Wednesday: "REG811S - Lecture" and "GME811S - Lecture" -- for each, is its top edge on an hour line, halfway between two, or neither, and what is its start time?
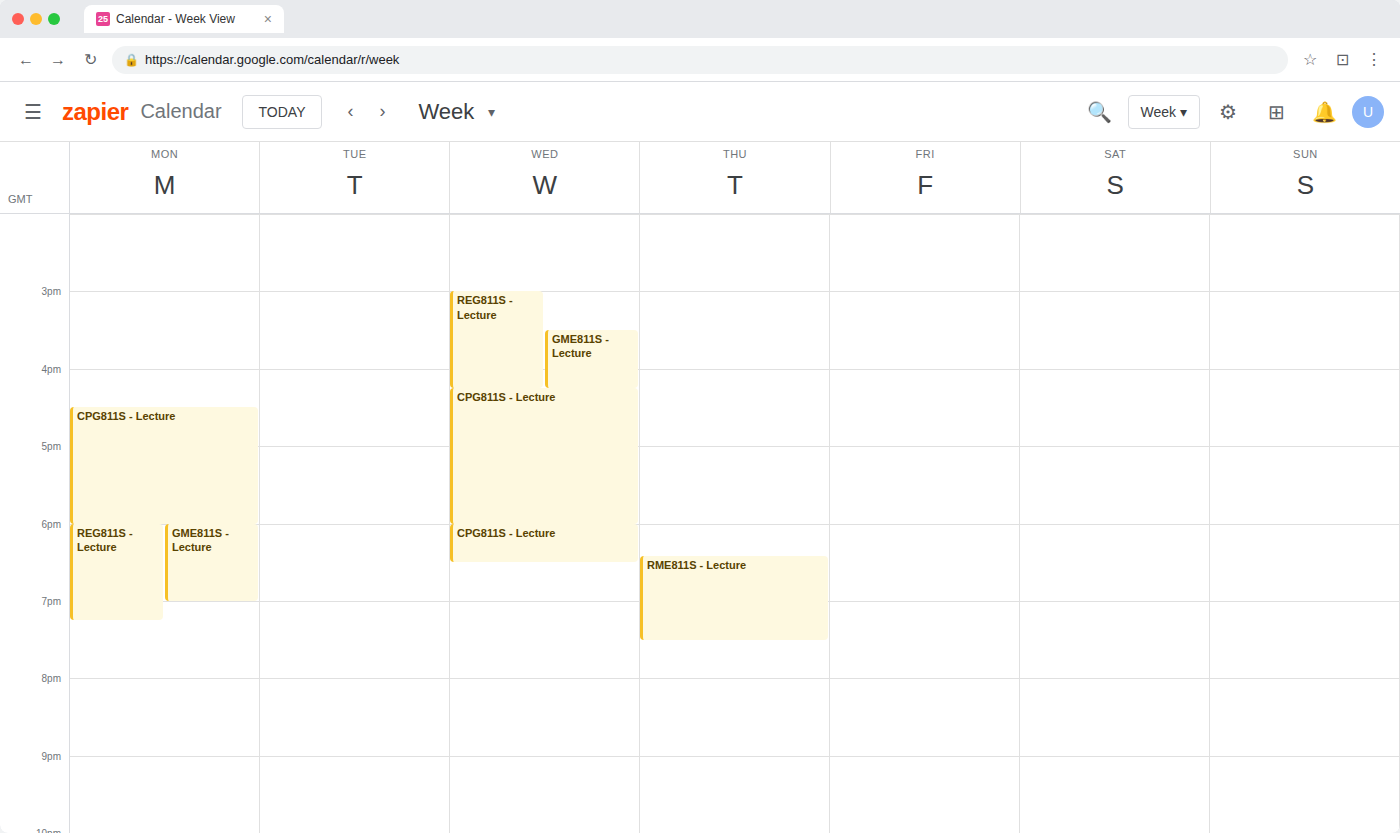
"REG811S - Lecture": 3:00 PM, exactly on the 3 PM line. "GME811S - Lecture": 3:30 PM, halfway between the 3 PM and 4 PM lines.